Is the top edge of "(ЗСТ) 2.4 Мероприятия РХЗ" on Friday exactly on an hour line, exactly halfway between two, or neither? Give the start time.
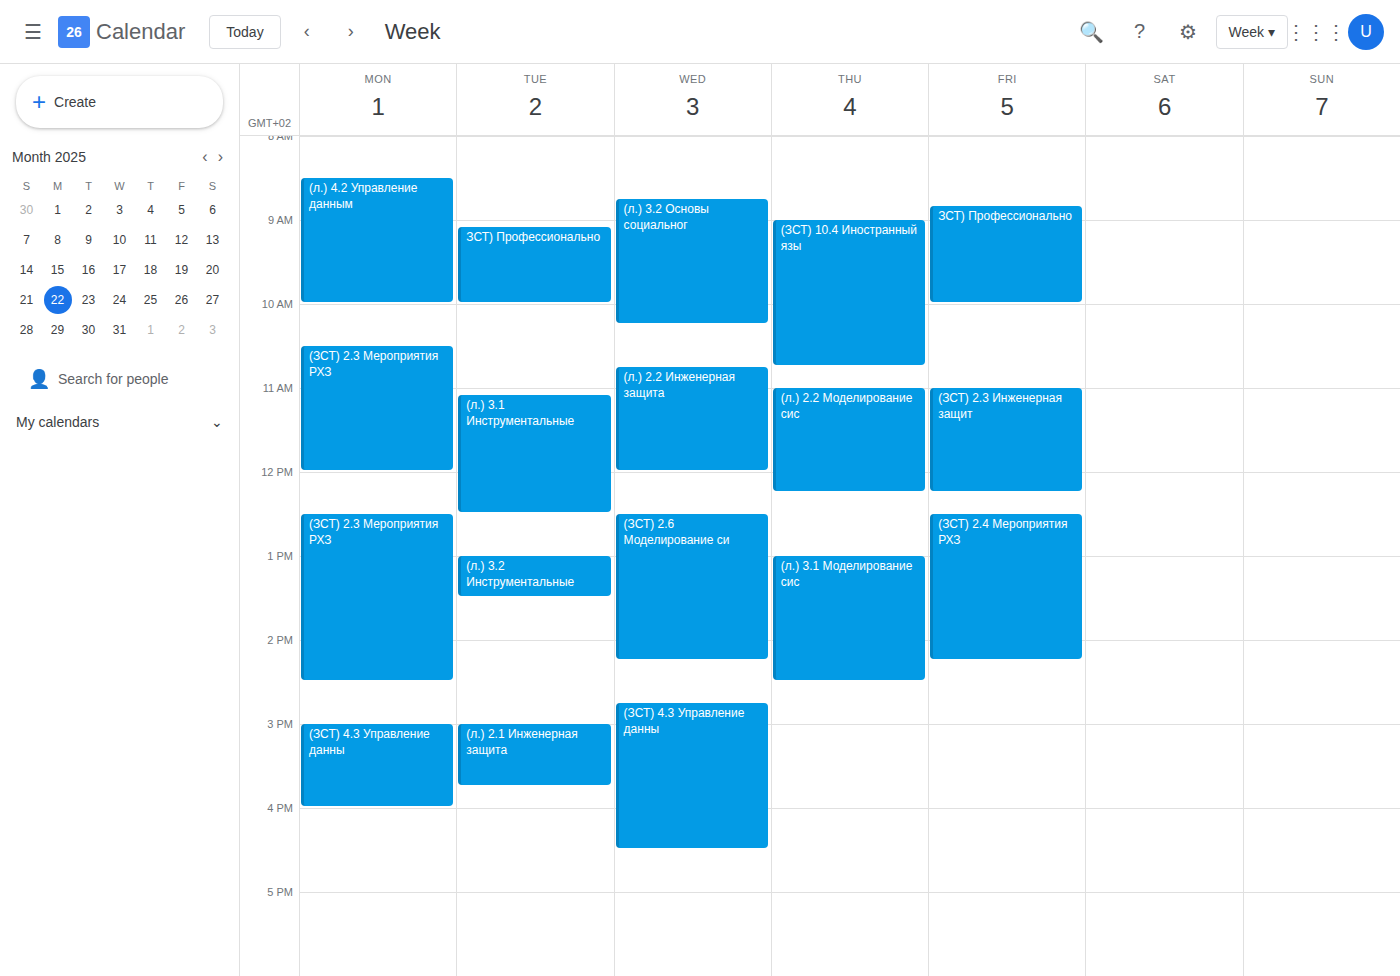
12:30 -- halfway between the 12:00 and 13:00 lines.